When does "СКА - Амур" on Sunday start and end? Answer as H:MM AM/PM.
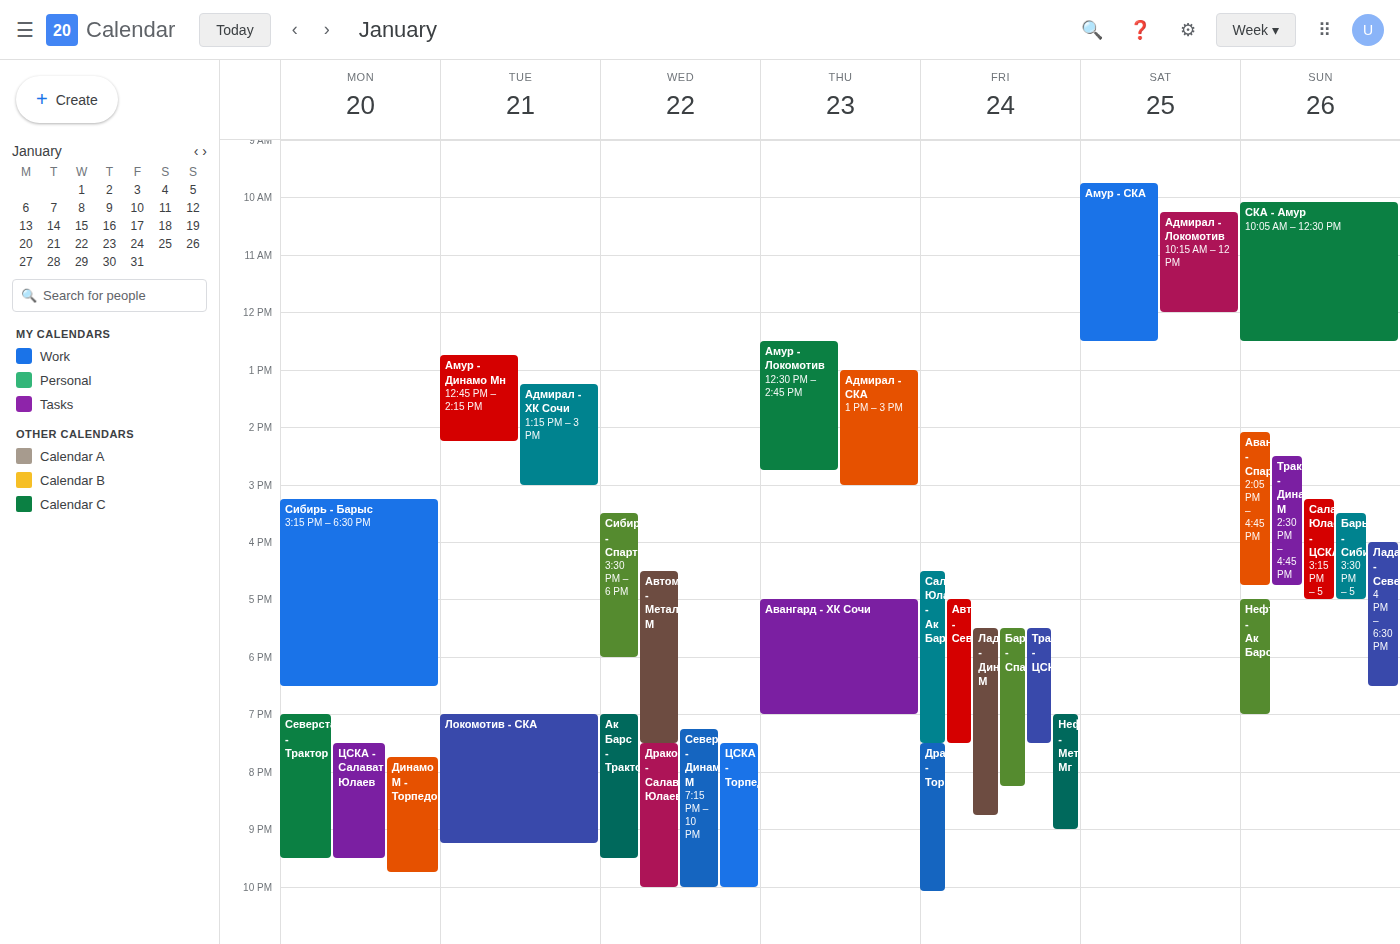
10:05 AM to 12:30 PM